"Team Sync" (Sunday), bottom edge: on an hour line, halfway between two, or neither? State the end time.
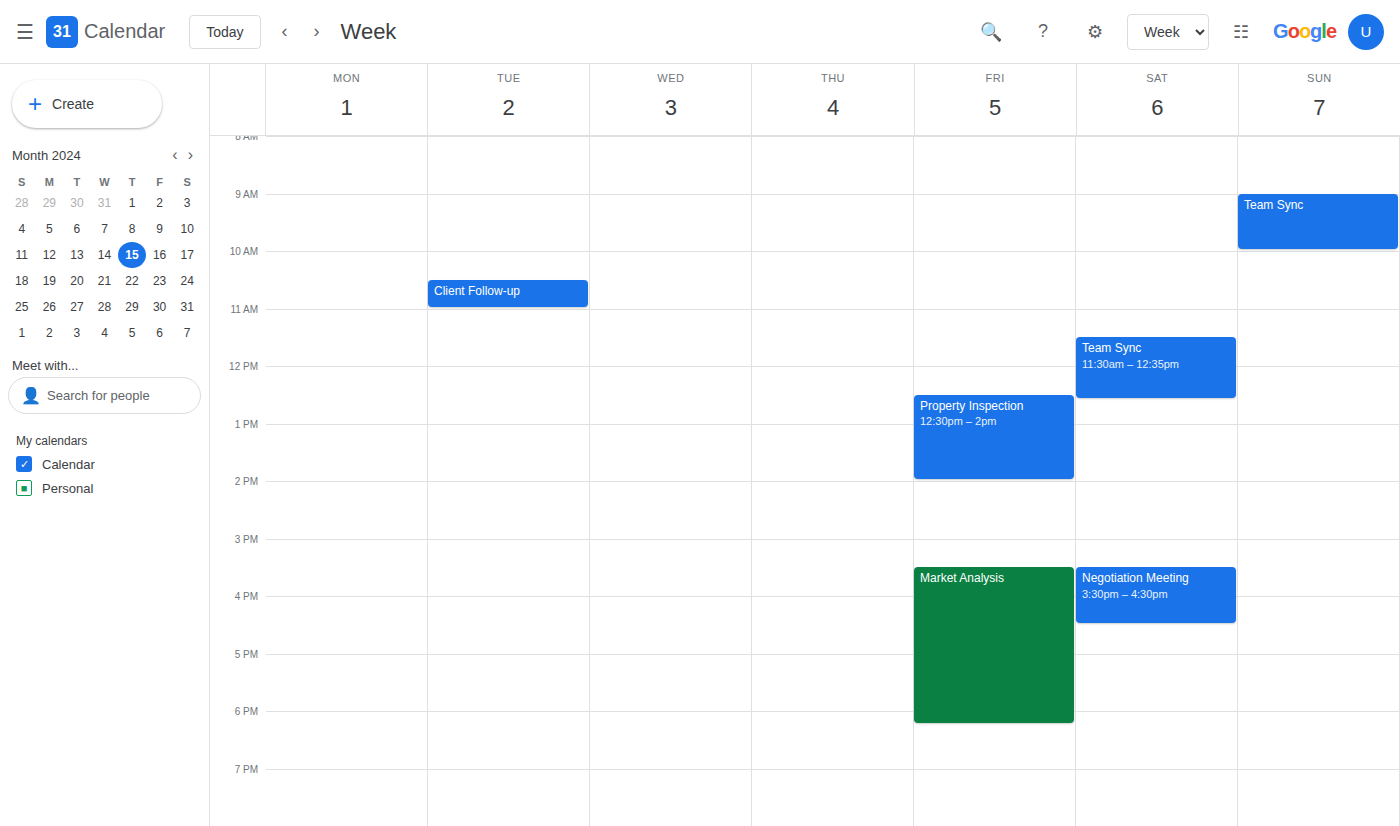
10:00 AM -- exactly on the 10 AM line.